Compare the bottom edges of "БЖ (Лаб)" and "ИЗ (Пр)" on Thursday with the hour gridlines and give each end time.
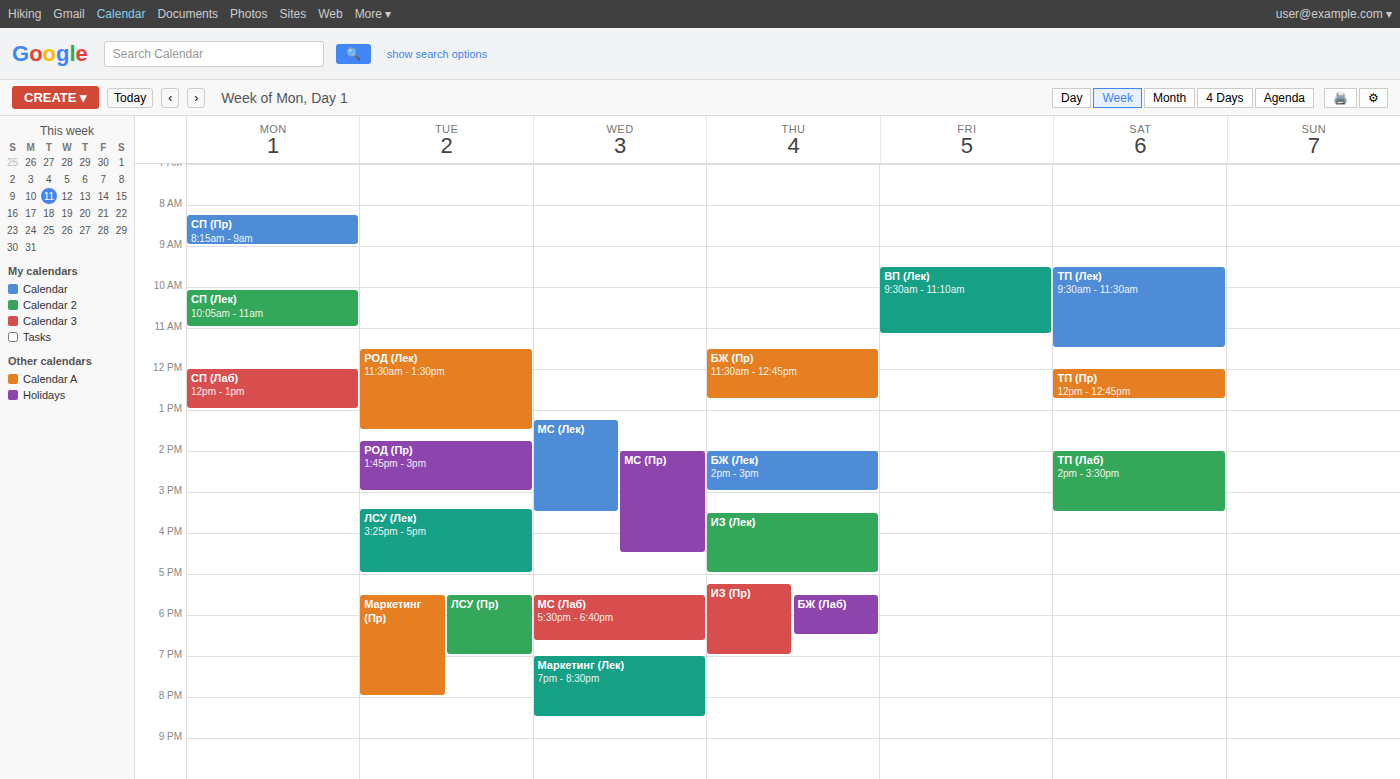
"БЖ (Лаб)": 6:30 PM, halfway between the 6 PM and 7 PM lines. "ИЗ (Пр)": 7:00 PM, exactly on the 7 PM line.